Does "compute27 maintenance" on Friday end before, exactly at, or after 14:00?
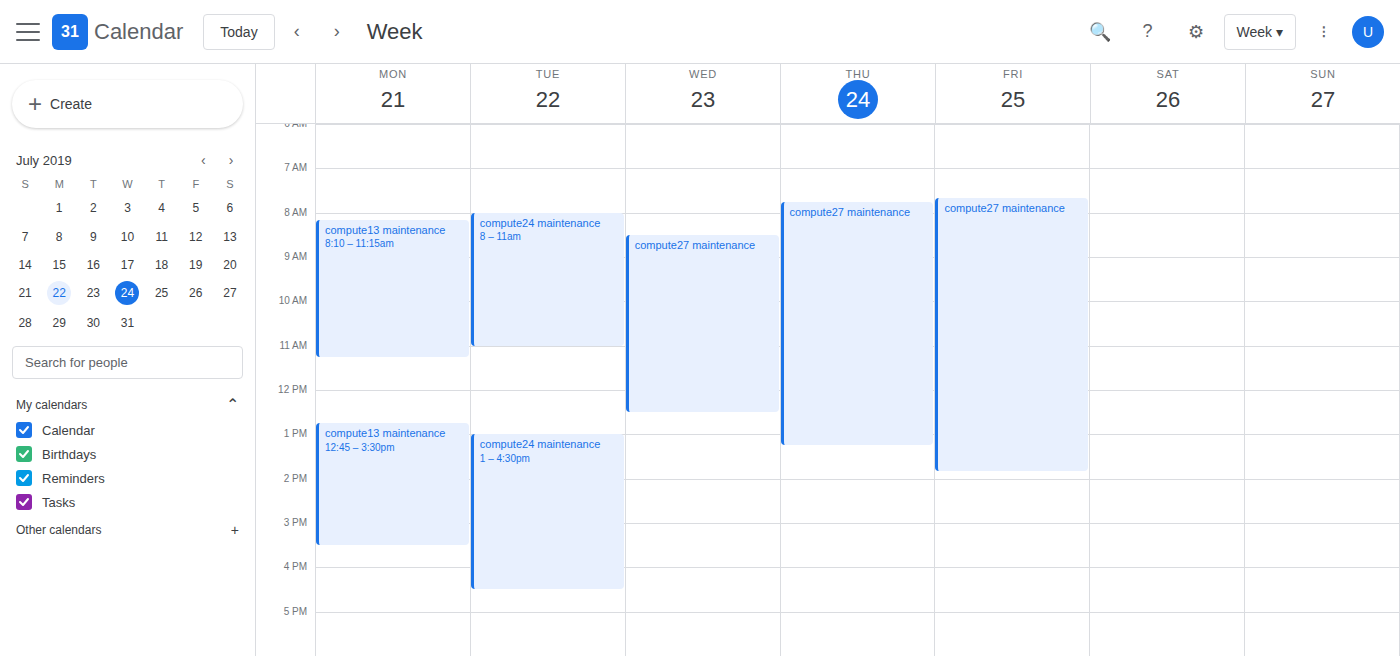
13:50 -- before 14:00, 10 minutes above the 14:00 line.